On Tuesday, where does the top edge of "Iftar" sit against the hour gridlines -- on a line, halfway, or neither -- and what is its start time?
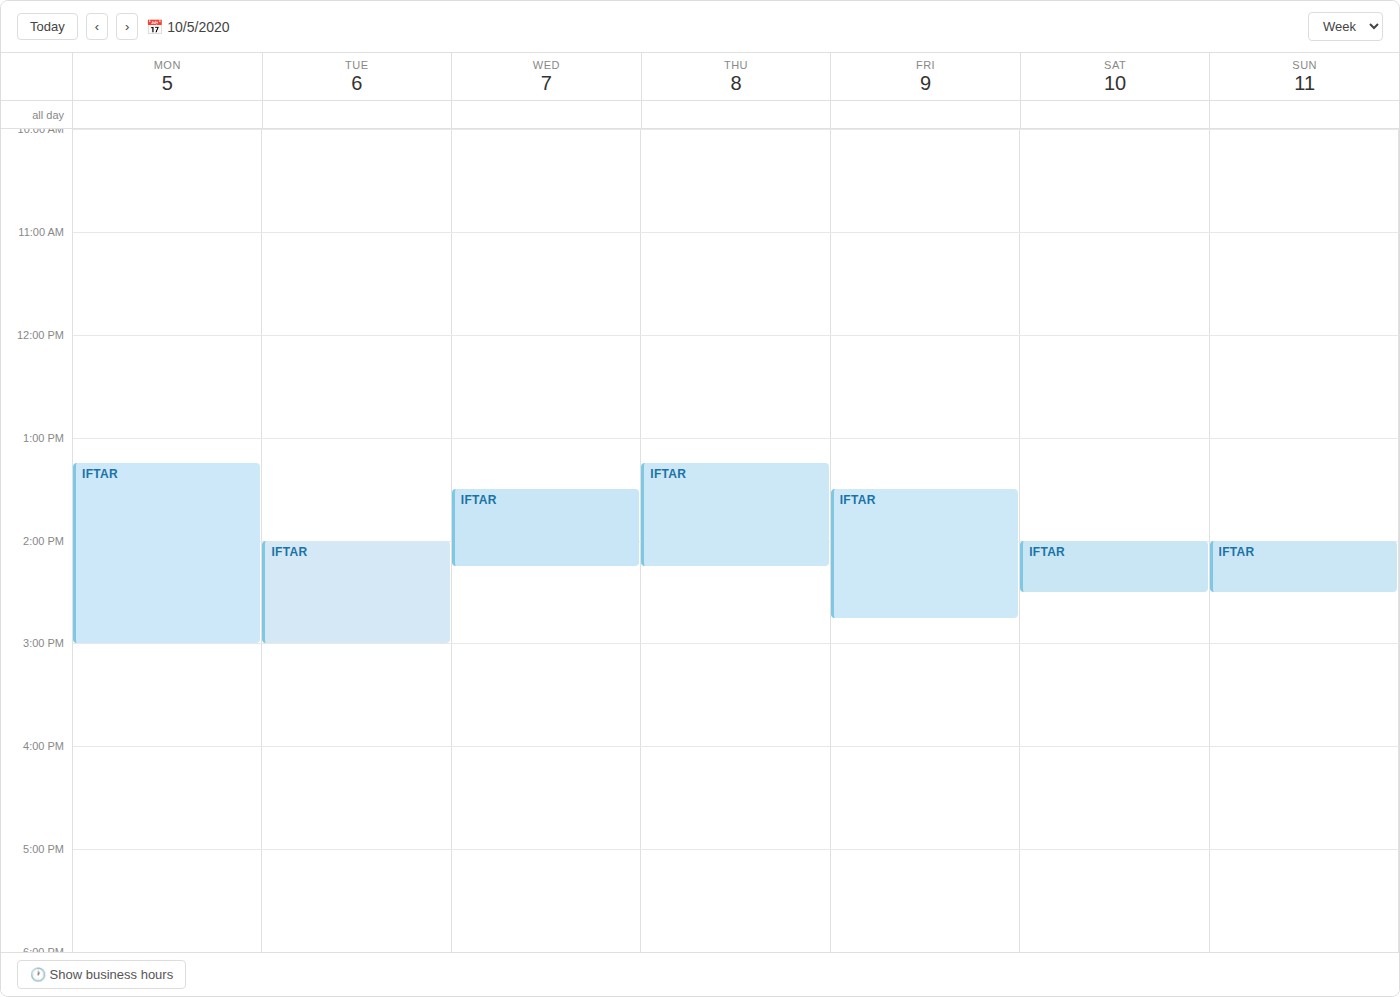
2:00 PM -- exactly on the 2 PM line.